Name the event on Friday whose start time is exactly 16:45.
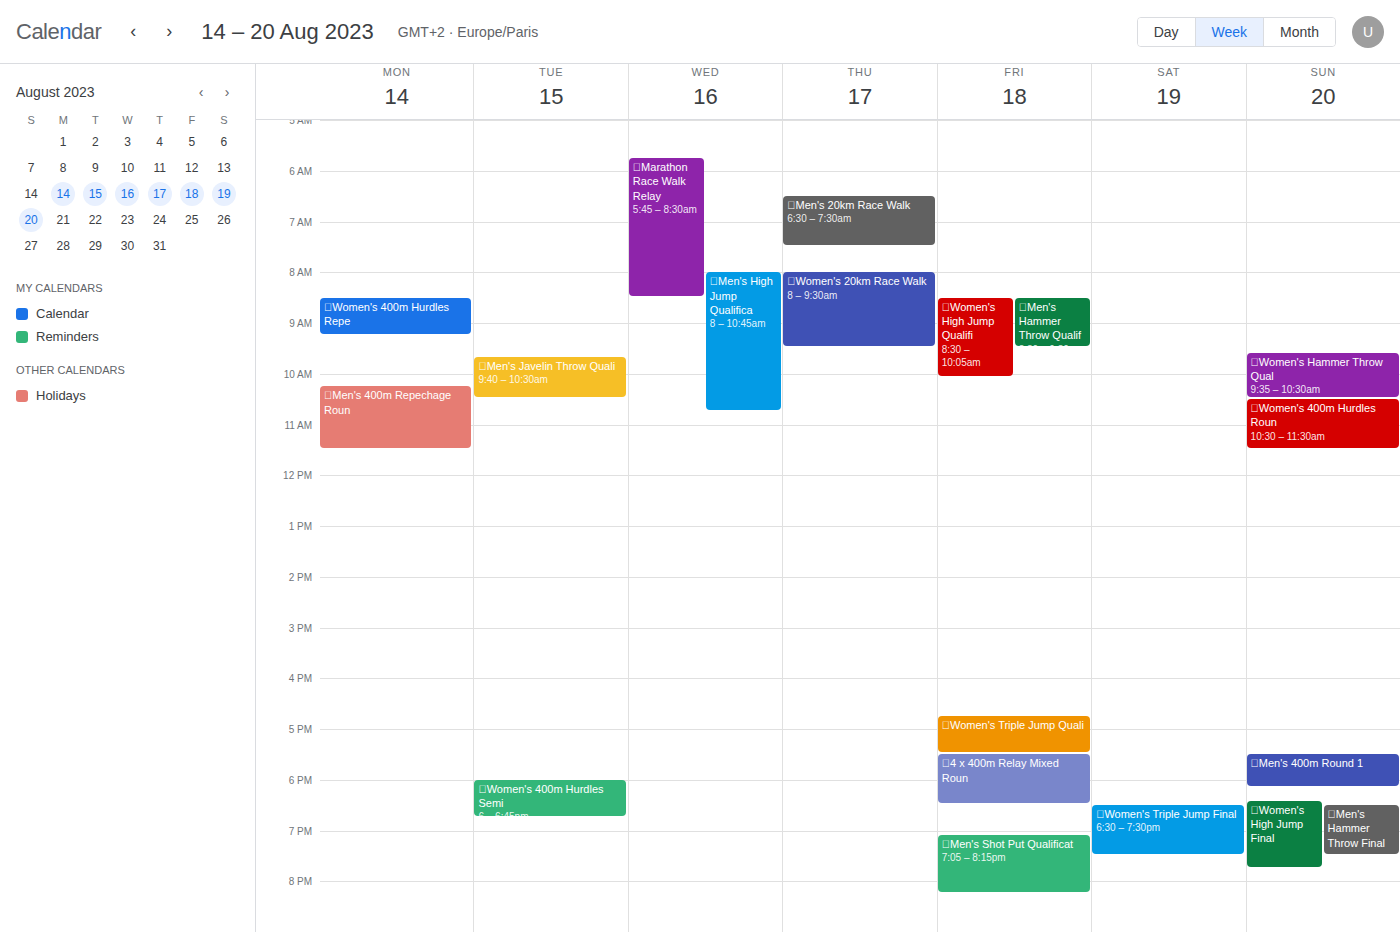
"🃠Women's Triple Jump Quali"